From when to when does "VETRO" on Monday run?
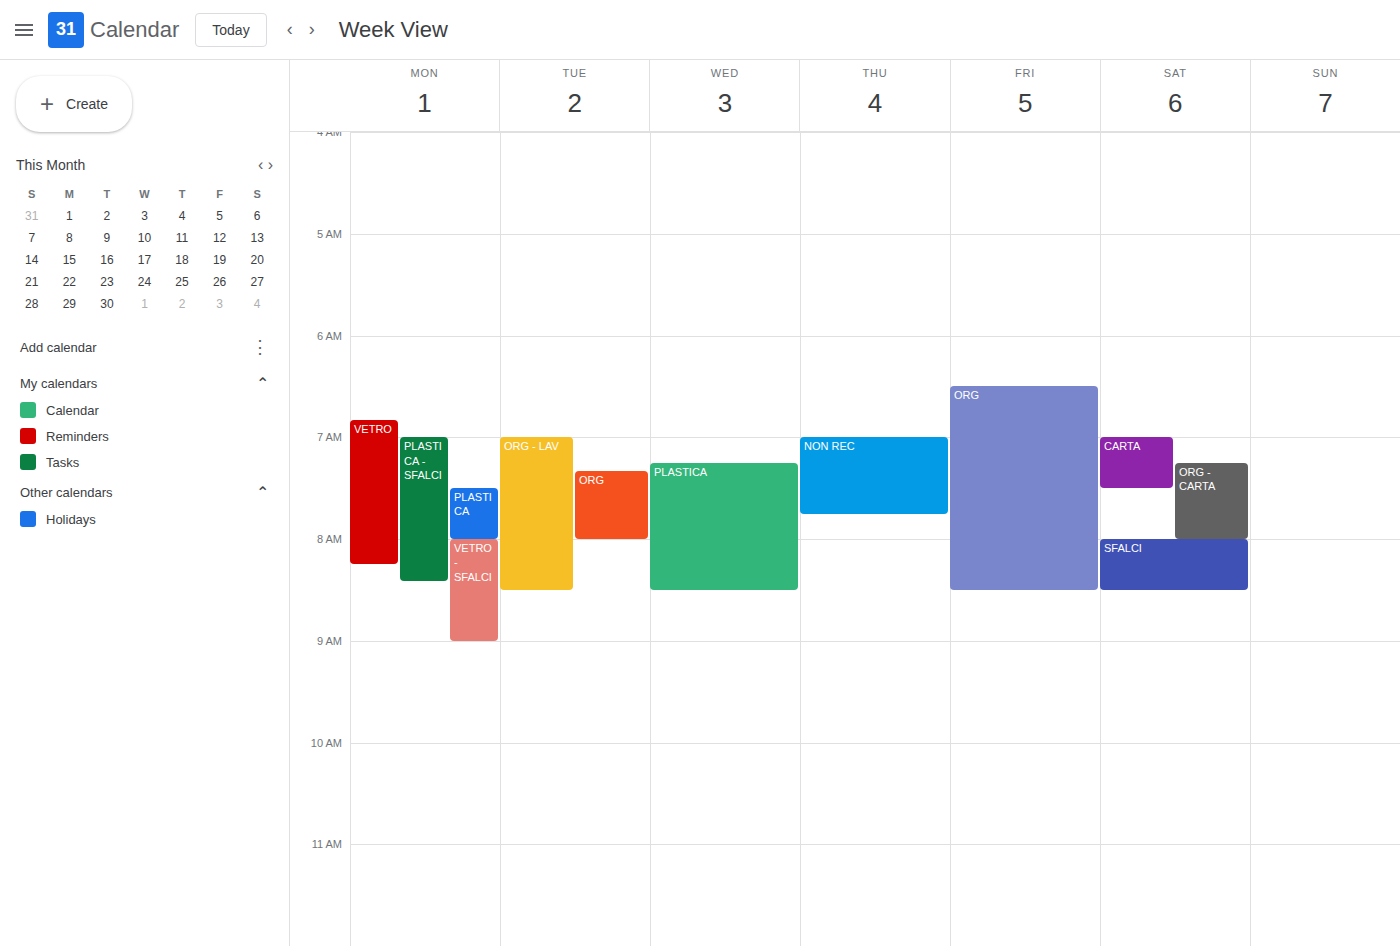
6:50 AM to 8:15 AM